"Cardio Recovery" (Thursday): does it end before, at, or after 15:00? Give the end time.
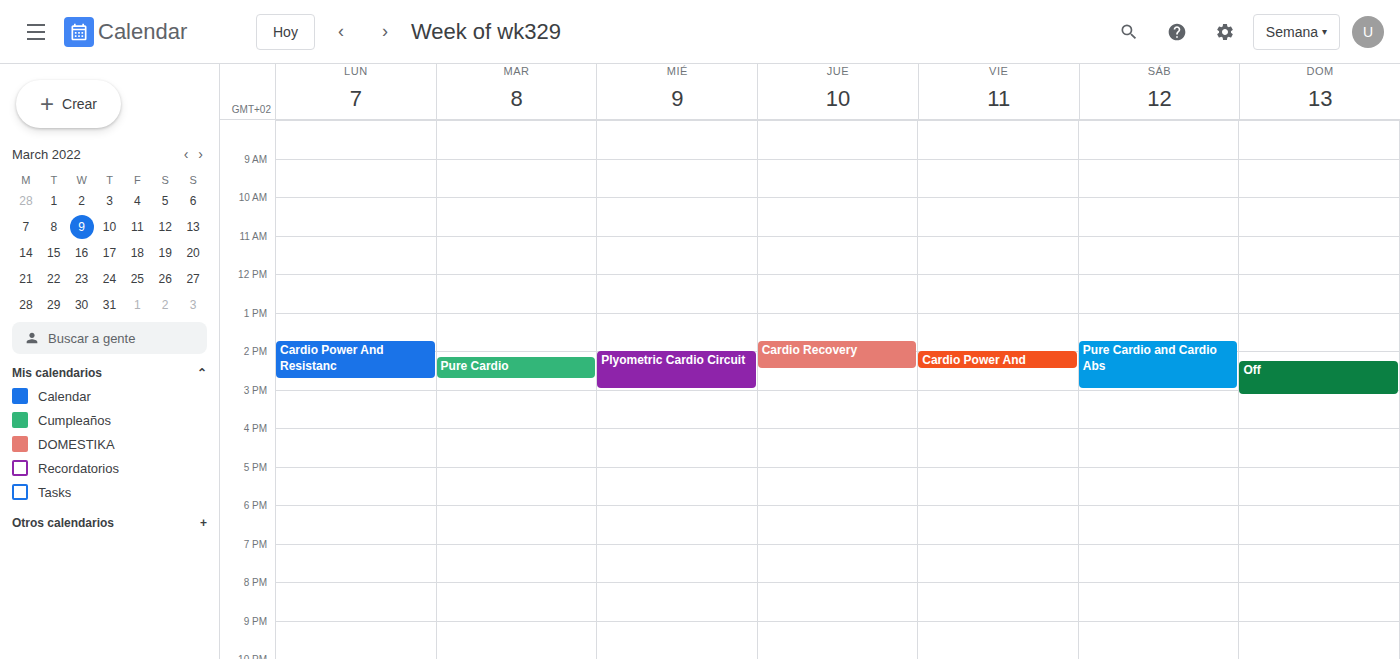
14:30 -- before 15:00, 30 minutes above the 15:00 line.